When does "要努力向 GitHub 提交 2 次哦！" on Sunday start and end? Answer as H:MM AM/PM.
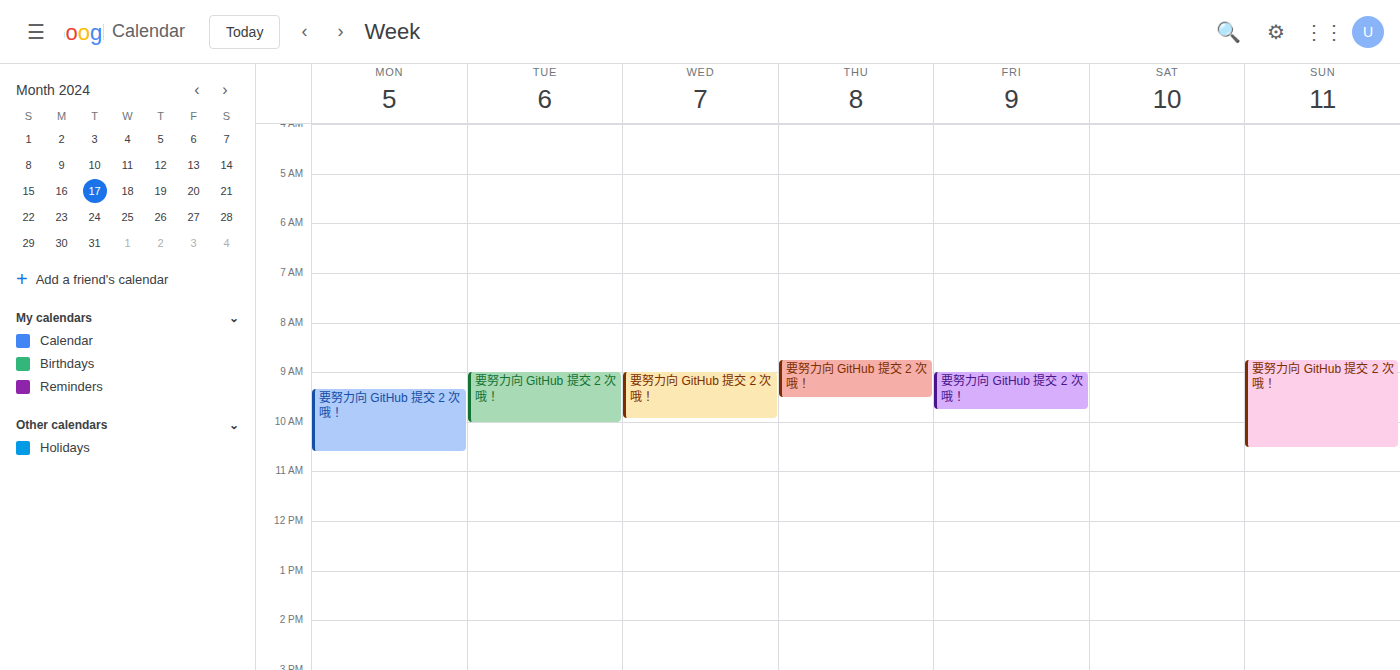
8:45 AM to 10:30 AM